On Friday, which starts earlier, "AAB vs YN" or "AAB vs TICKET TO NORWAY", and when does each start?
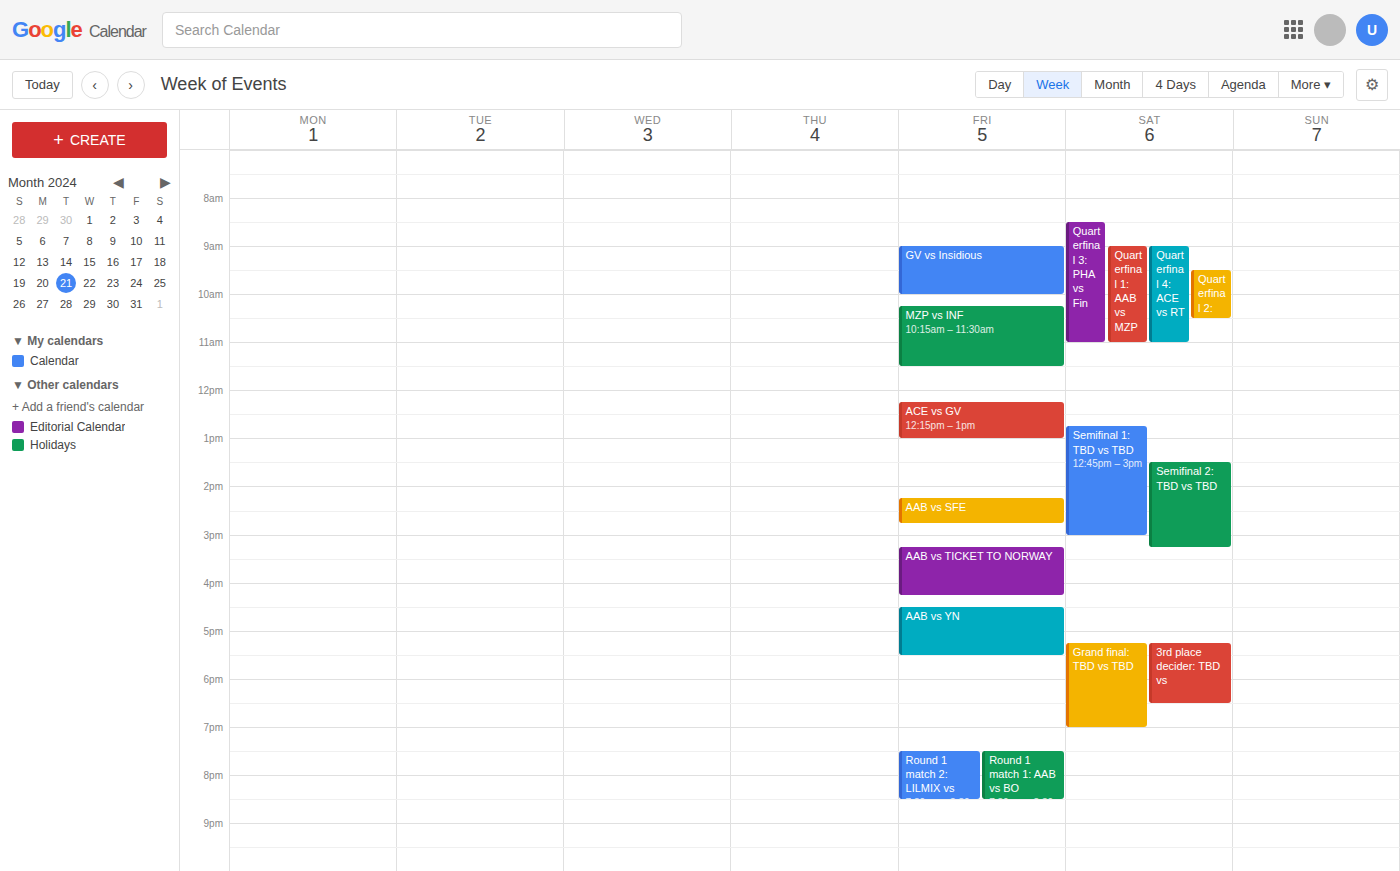
"AAB vs TICKET TO NORWAY" 3:15 PM; "AAB vs YN" 4:30 PM.